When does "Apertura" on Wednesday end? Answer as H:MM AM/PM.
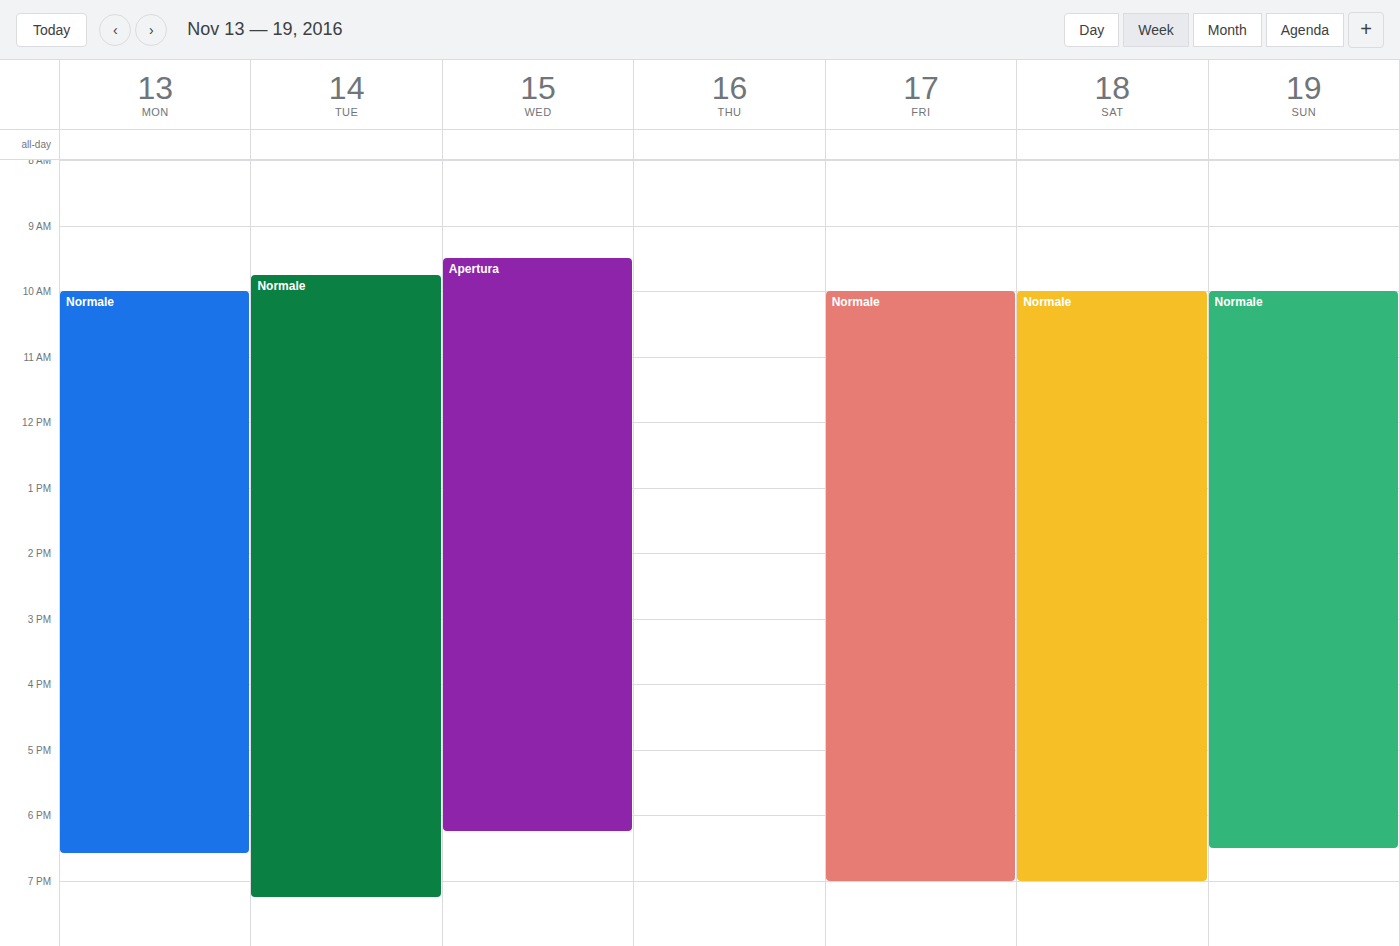
6:15 PM